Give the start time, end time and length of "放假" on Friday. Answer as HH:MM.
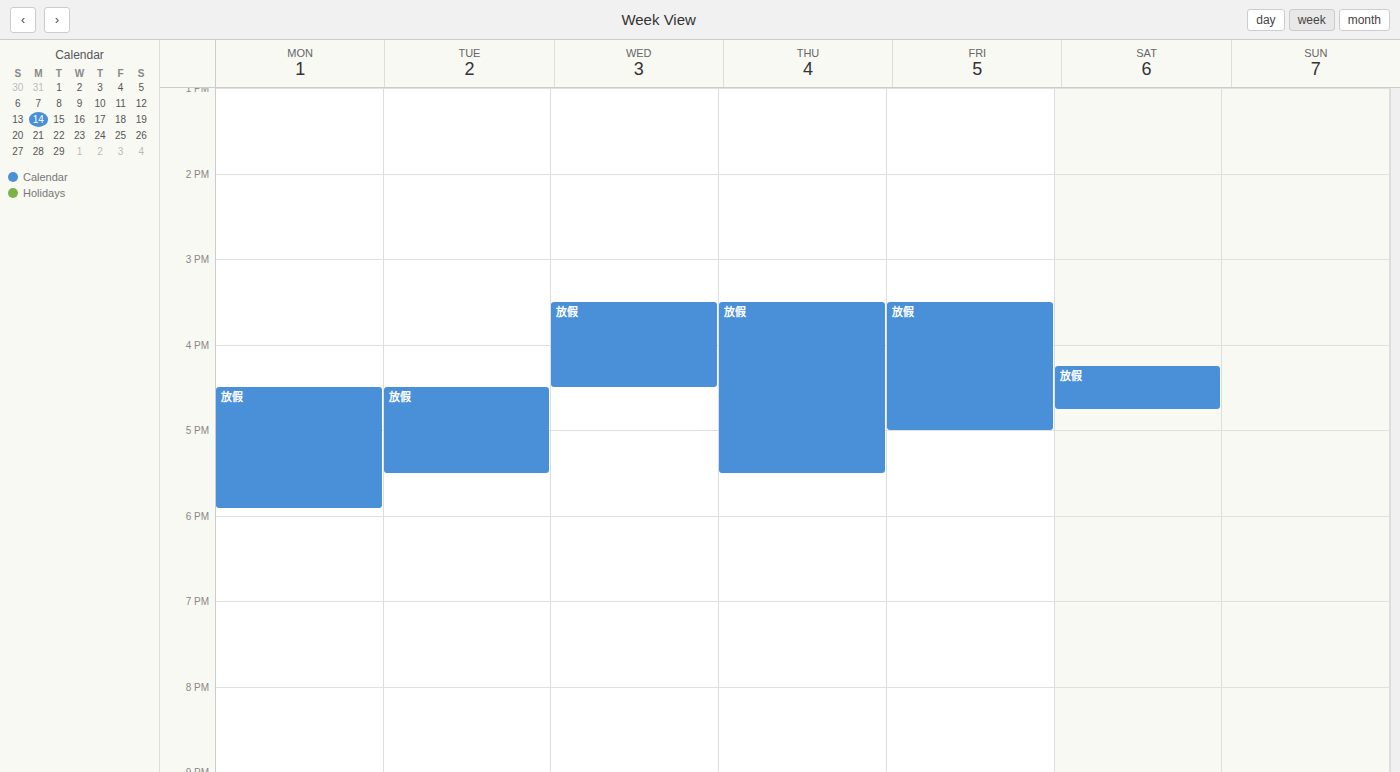
15:30 to 17:00, 1 hour 30 minutes